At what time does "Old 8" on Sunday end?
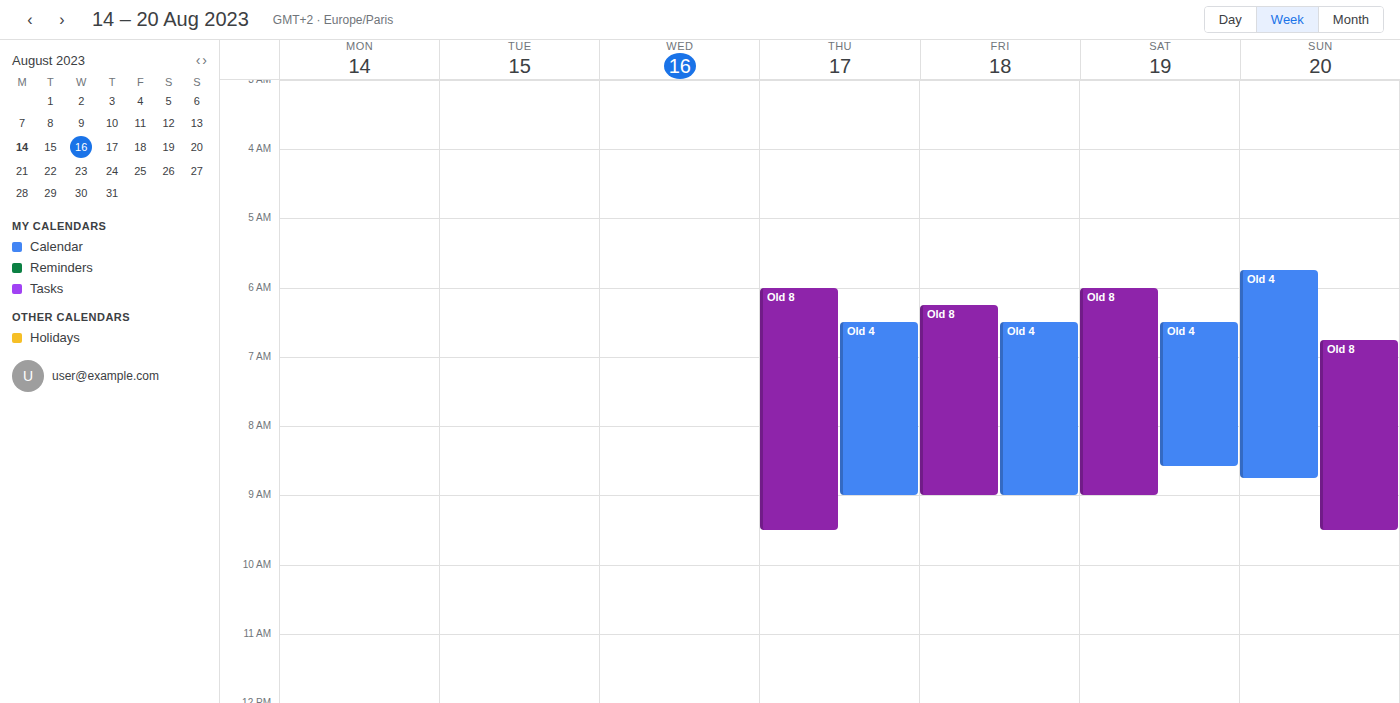
9:30 AM